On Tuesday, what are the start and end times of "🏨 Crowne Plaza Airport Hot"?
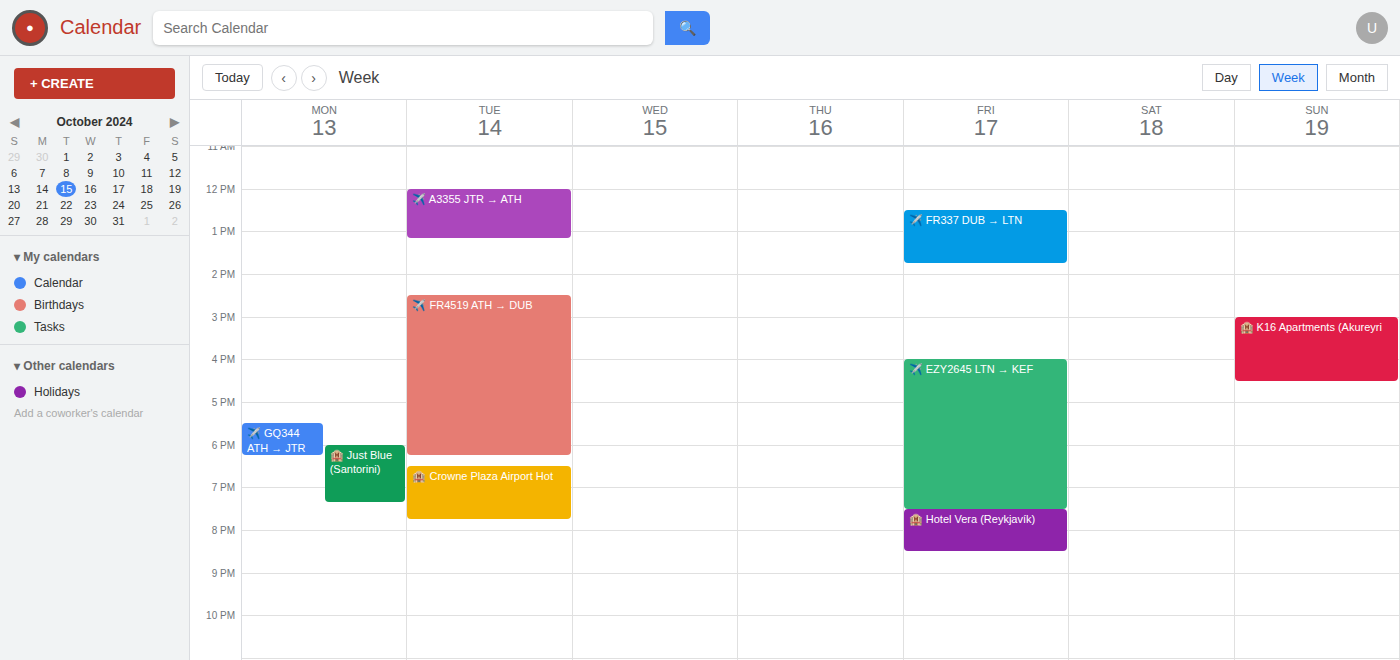
6:30 PM to 7:45 PM